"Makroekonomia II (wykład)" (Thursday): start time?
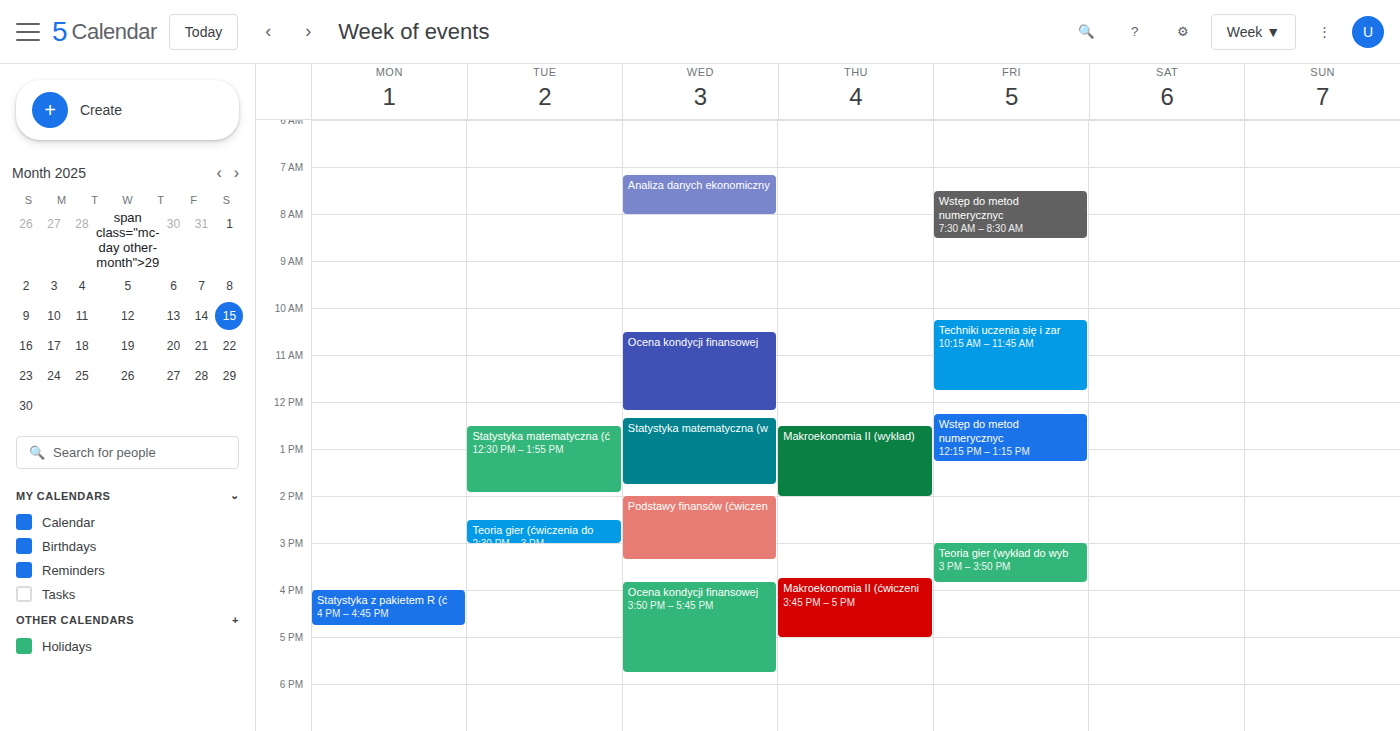
12:30